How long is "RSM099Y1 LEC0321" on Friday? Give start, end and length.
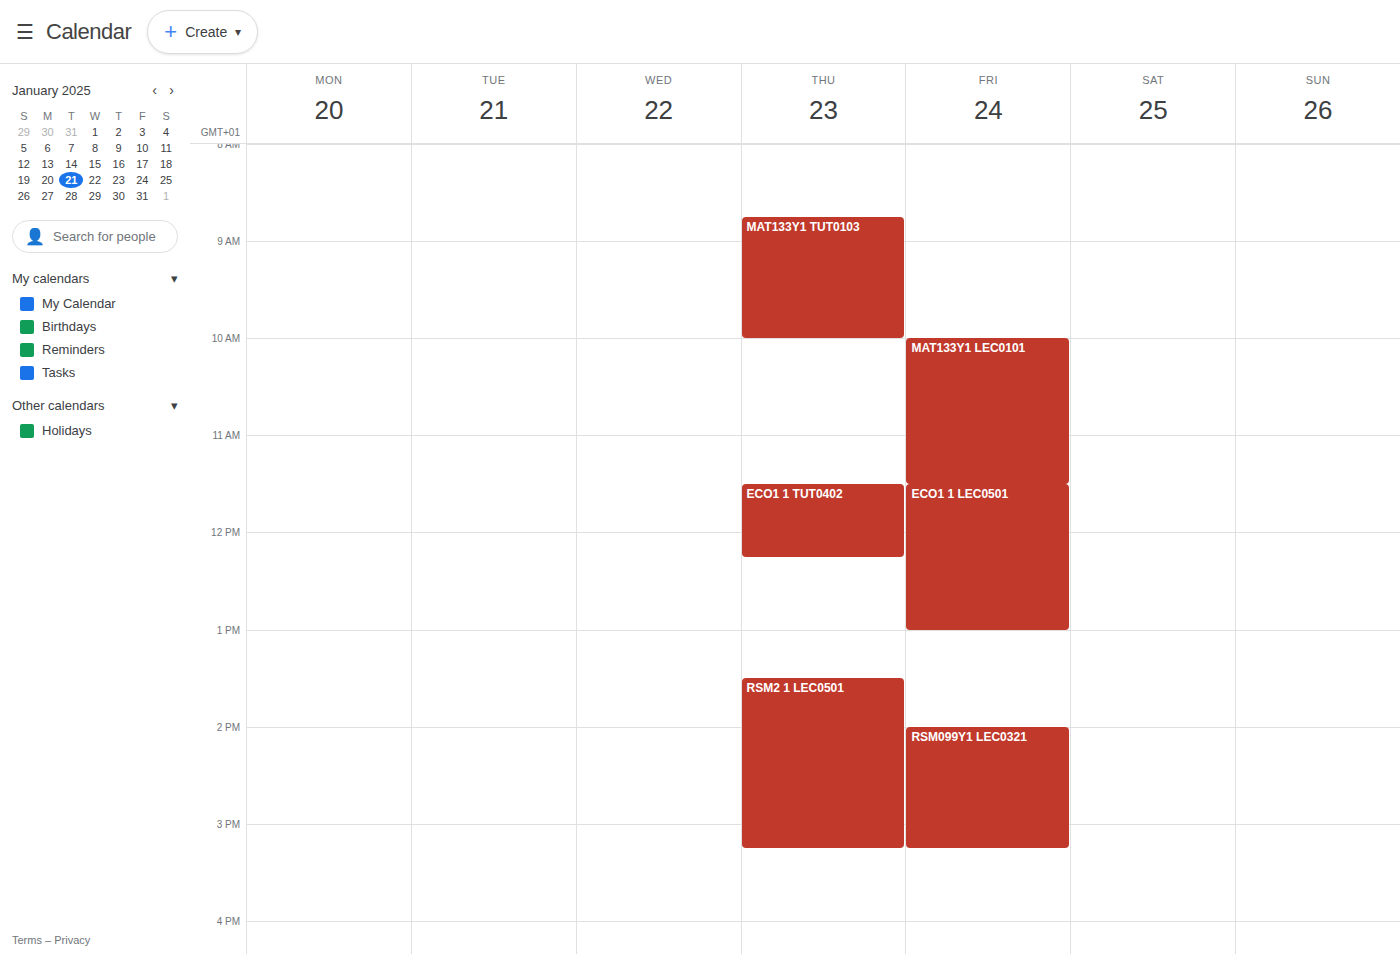
2:00 PM to 3:15 PM, 1 hour 15 minutes